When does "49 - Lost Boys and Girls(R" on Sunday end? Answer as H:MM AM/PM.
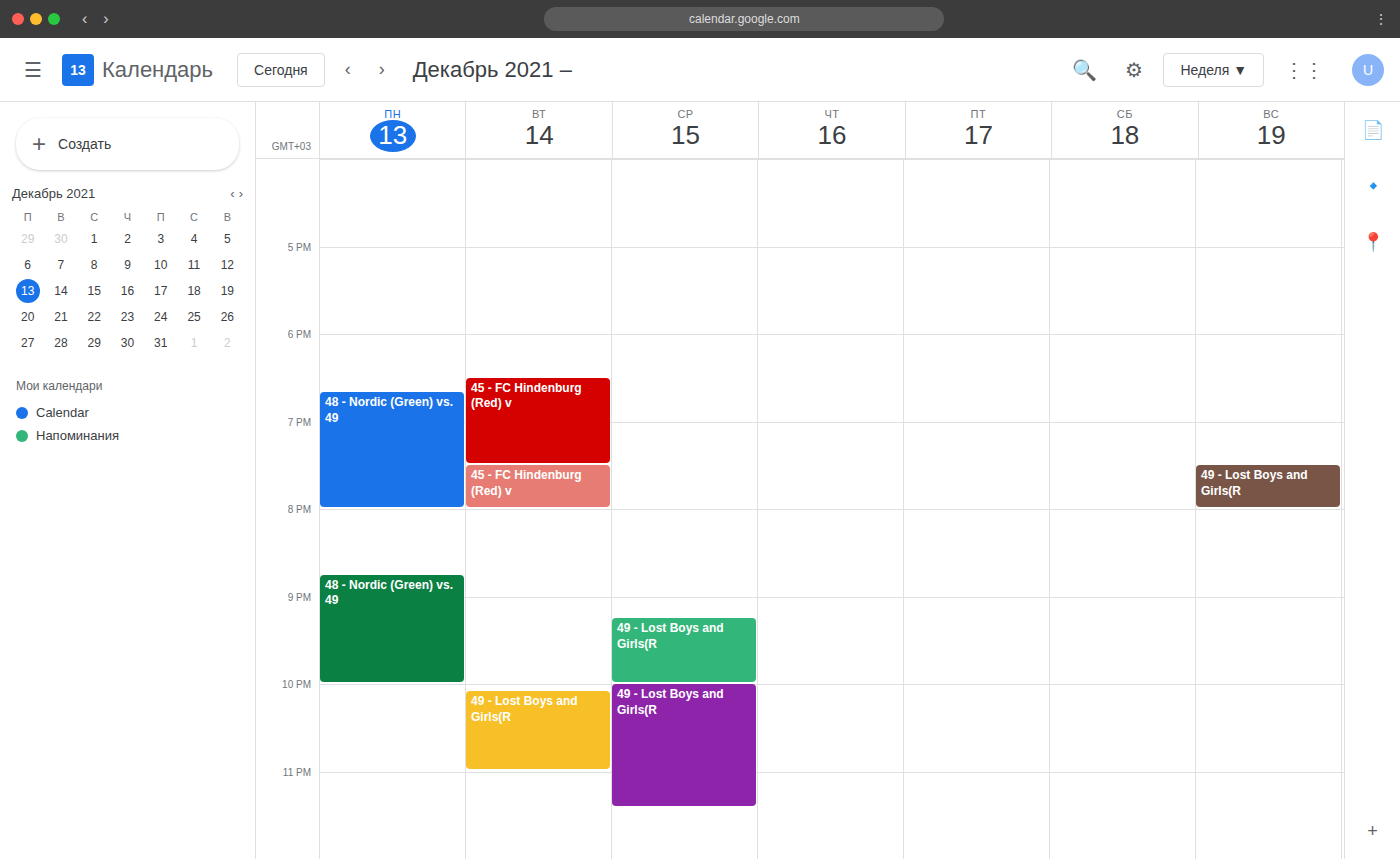
8:00 PM